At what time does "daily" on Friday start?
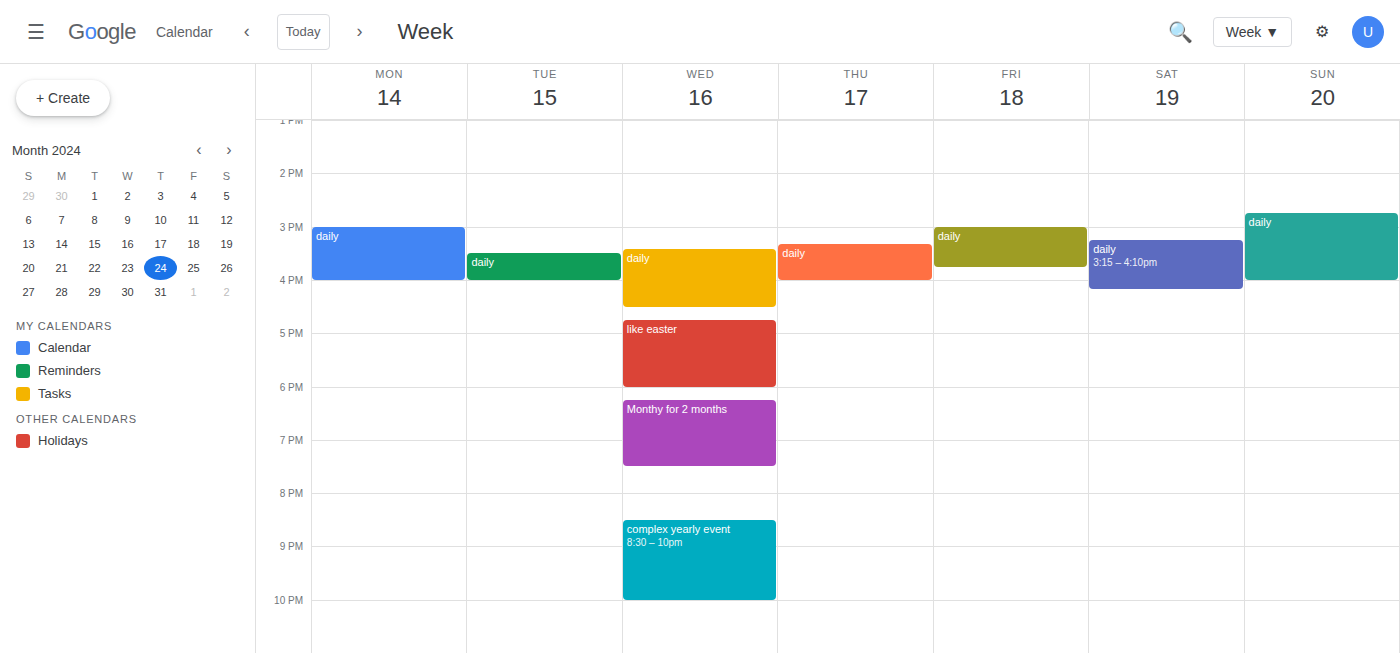
3:00 PM